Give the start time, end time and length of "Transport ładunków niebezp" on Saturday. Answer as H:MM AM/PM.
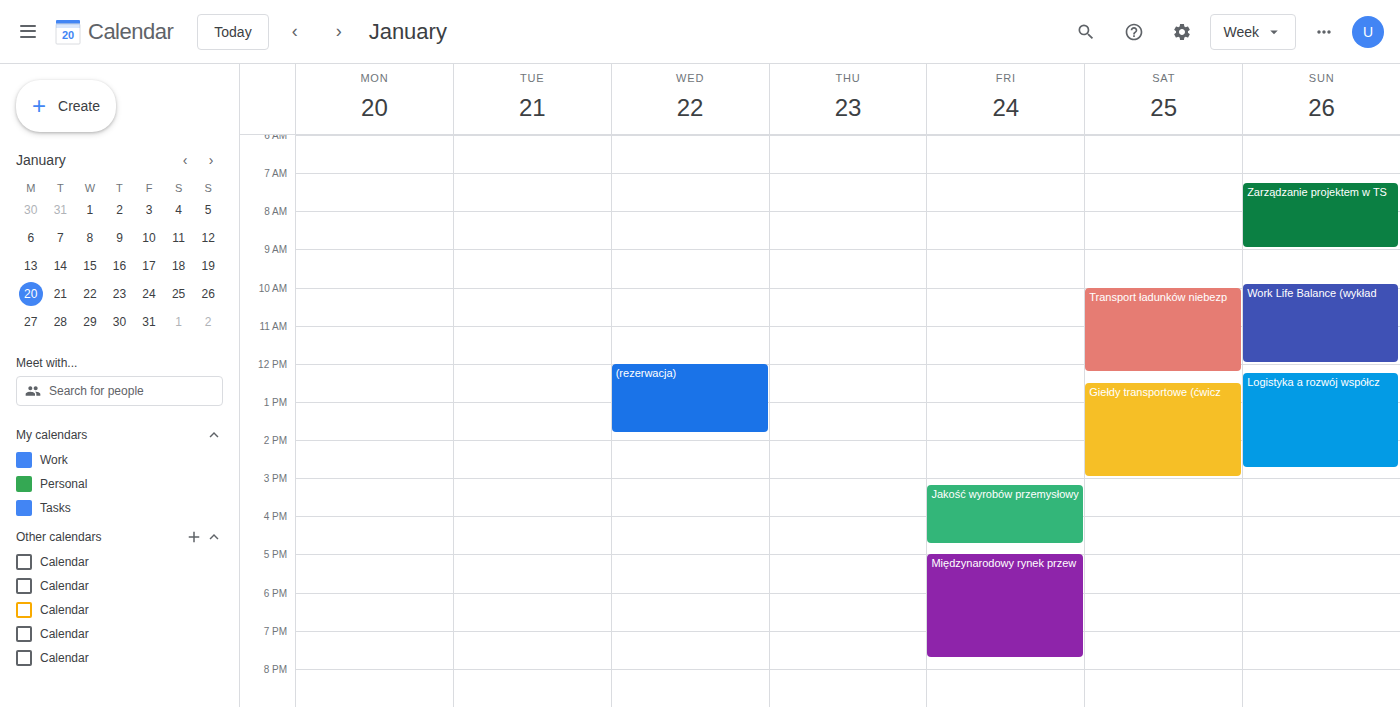
10:00 AM to 12:15 PM, 2 hours 15 minutes